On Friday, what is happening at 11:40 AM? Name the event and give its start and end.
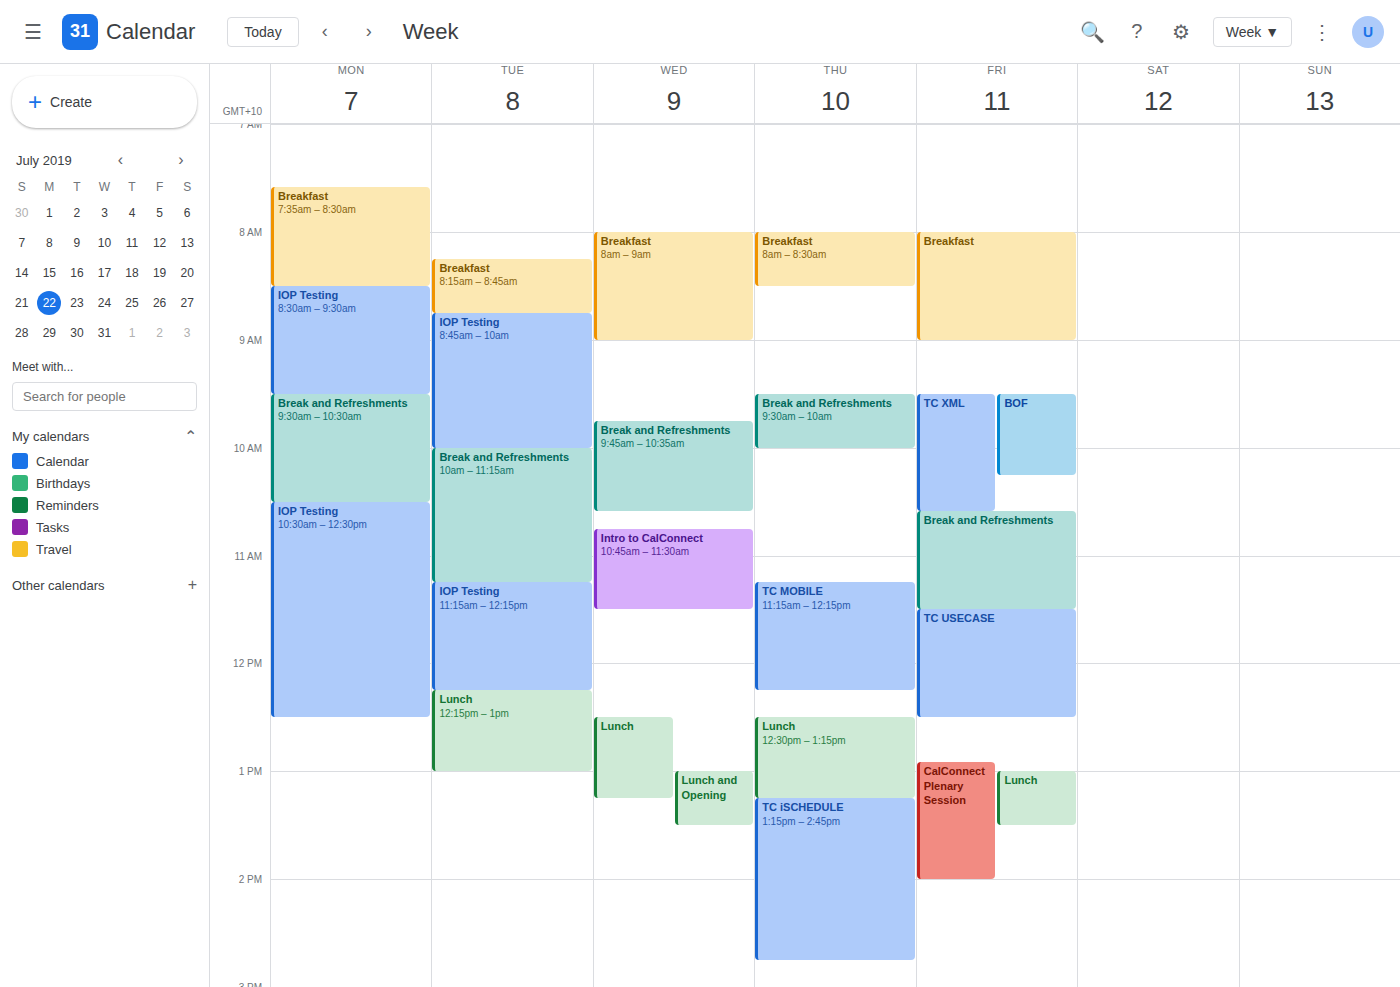
"TC USECASE", 11:30 AM to 12:30 PM